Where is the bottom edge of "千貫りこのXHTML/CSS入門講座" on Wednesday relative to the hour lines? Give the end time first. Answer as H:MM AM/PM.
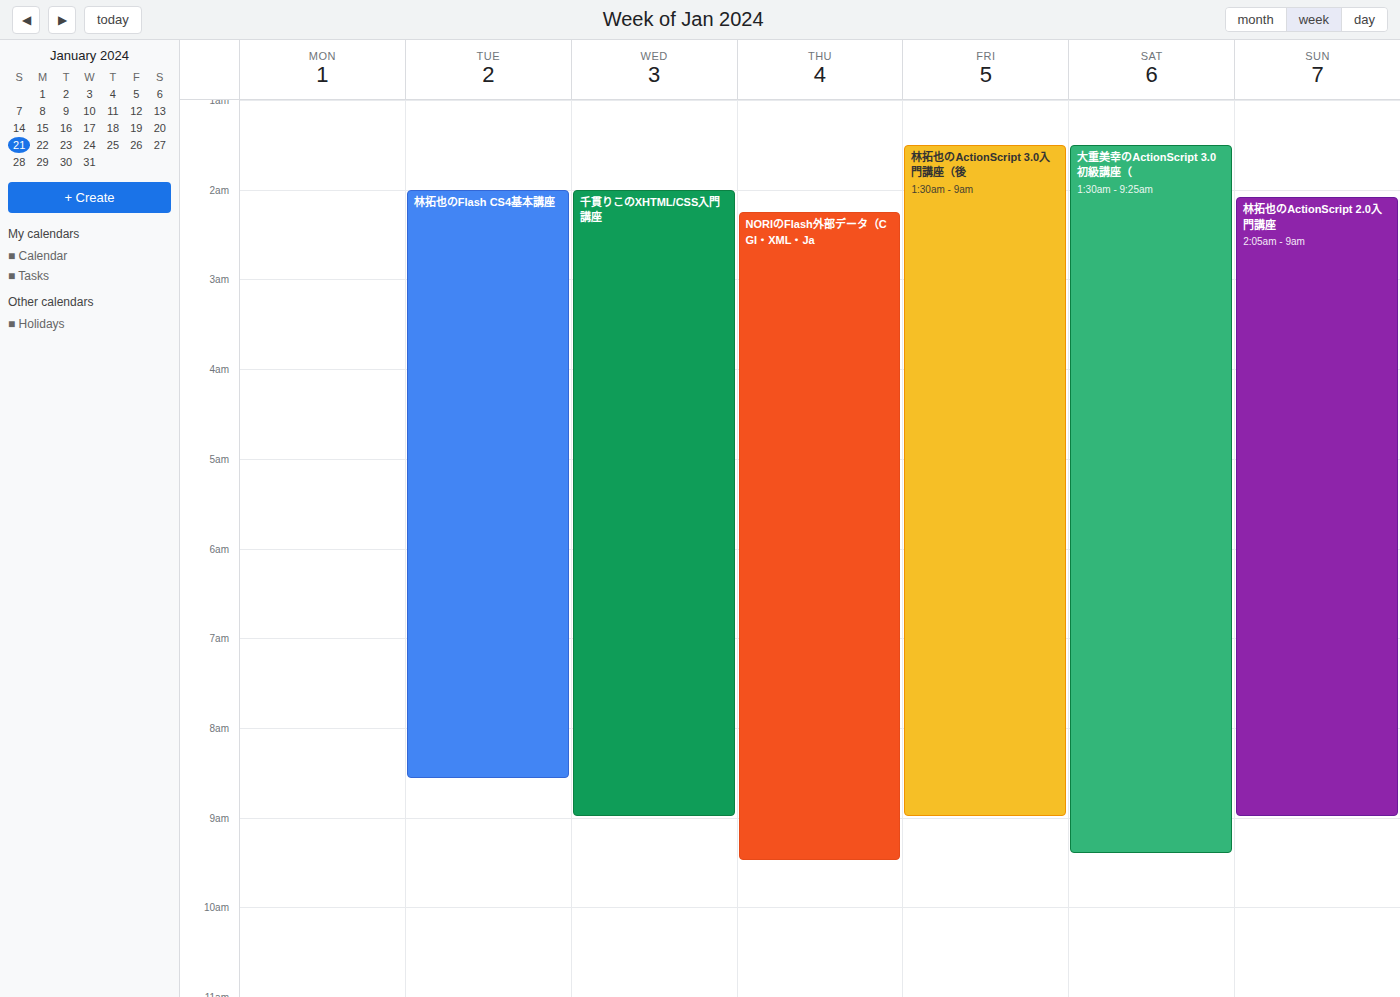
9:00 AM -- exactly on the 9 AM line.